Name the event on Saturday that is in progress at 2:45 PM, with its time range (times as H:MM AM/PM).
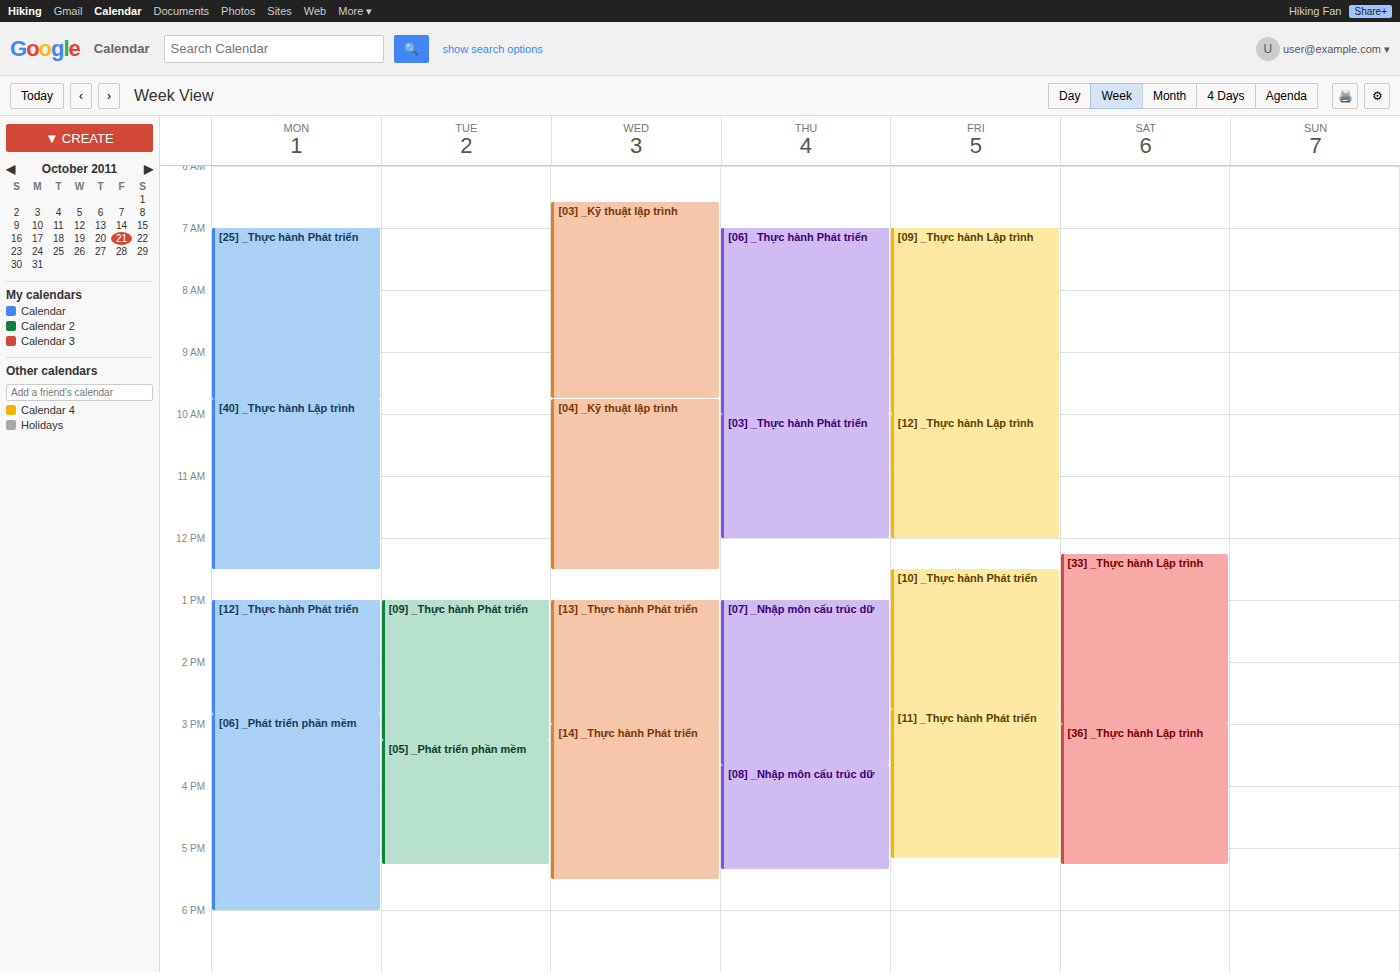
"[33] _Thực hành Lập trình", 12:15 PM to 3:00 PM